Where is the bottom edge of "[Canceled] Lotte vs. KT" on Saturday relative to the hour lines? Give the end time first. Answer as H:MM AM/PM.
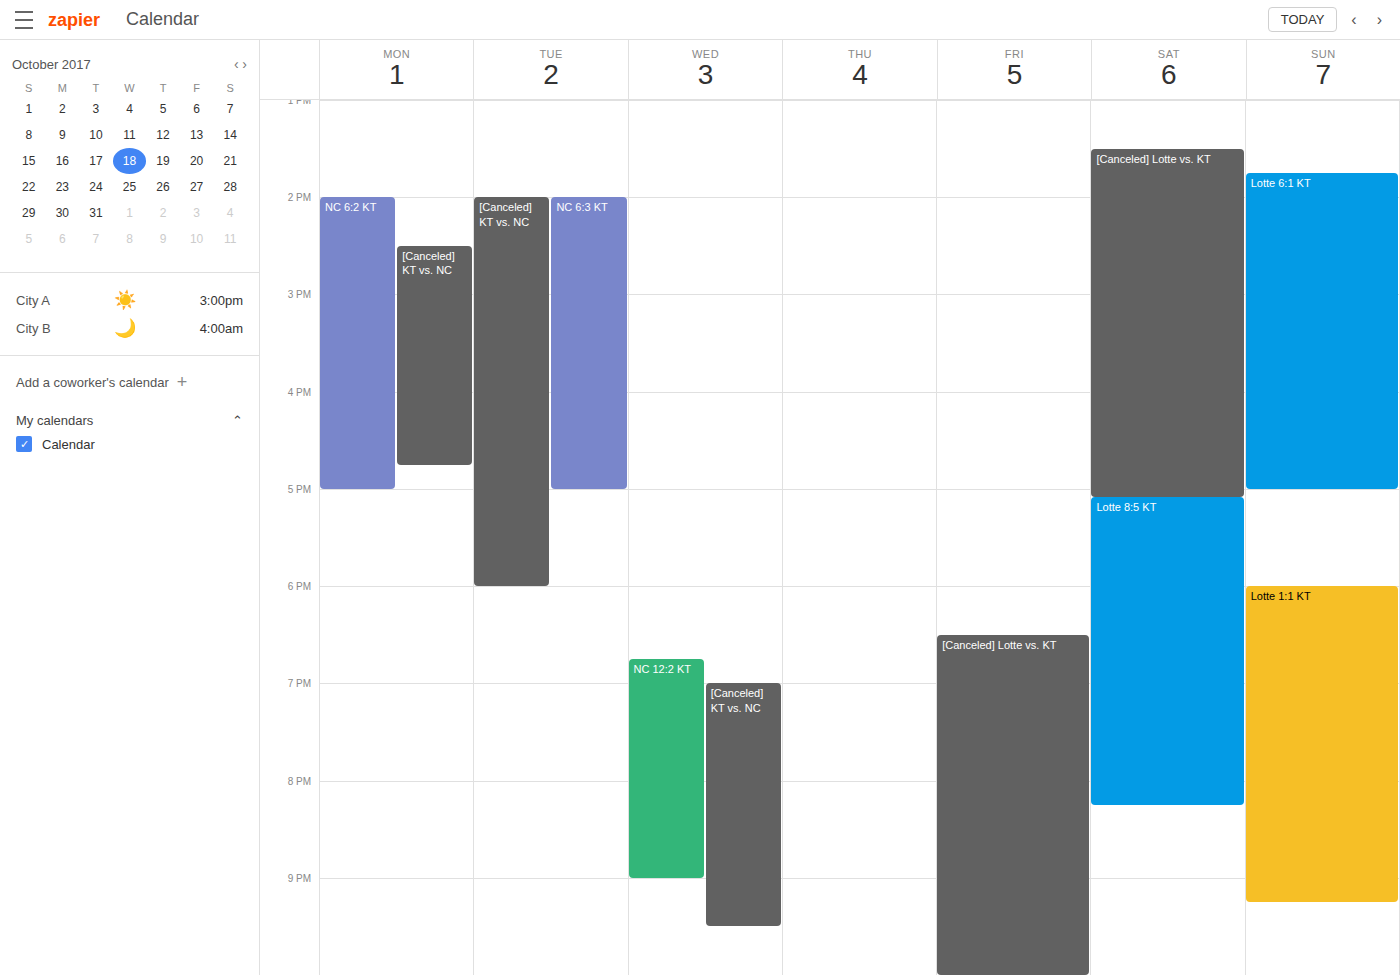
5:05 PM -- neither: 5 minutes below the 5 PM line and 55 minutes above the 6 PM line.